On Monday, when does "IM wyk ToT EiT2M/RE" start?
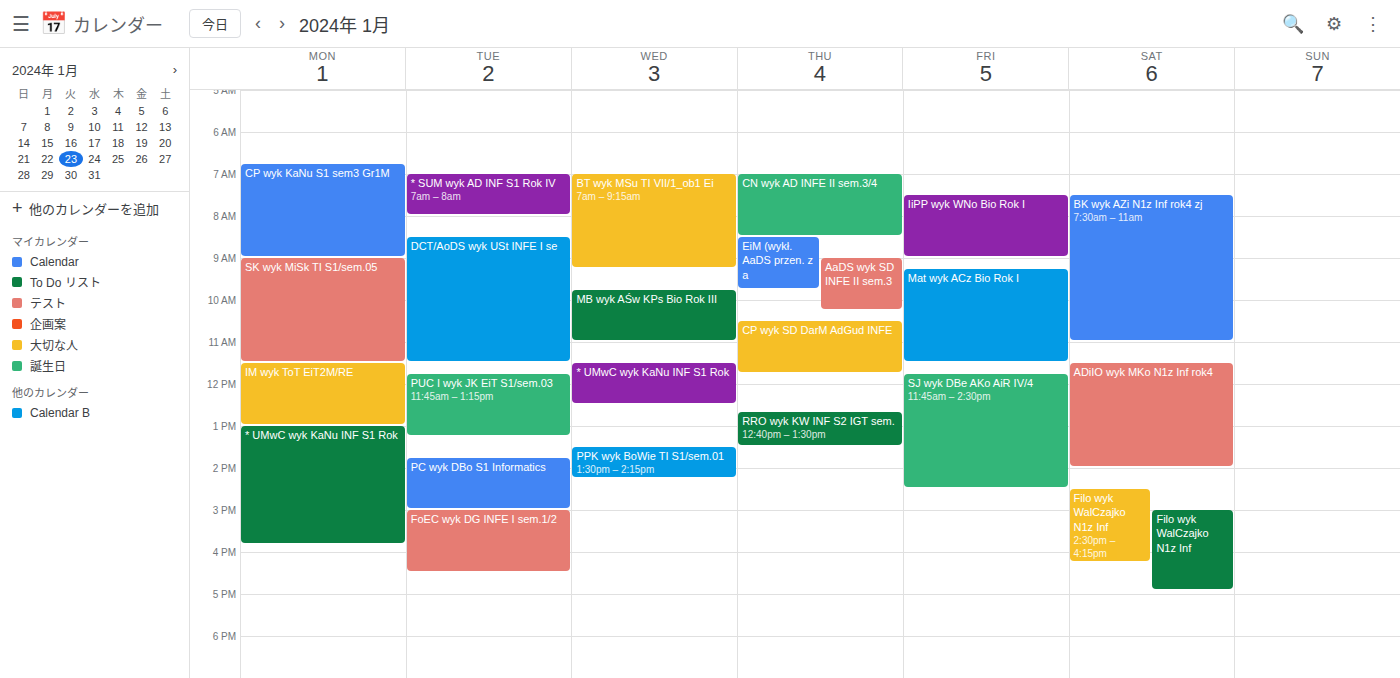
11:30 AM